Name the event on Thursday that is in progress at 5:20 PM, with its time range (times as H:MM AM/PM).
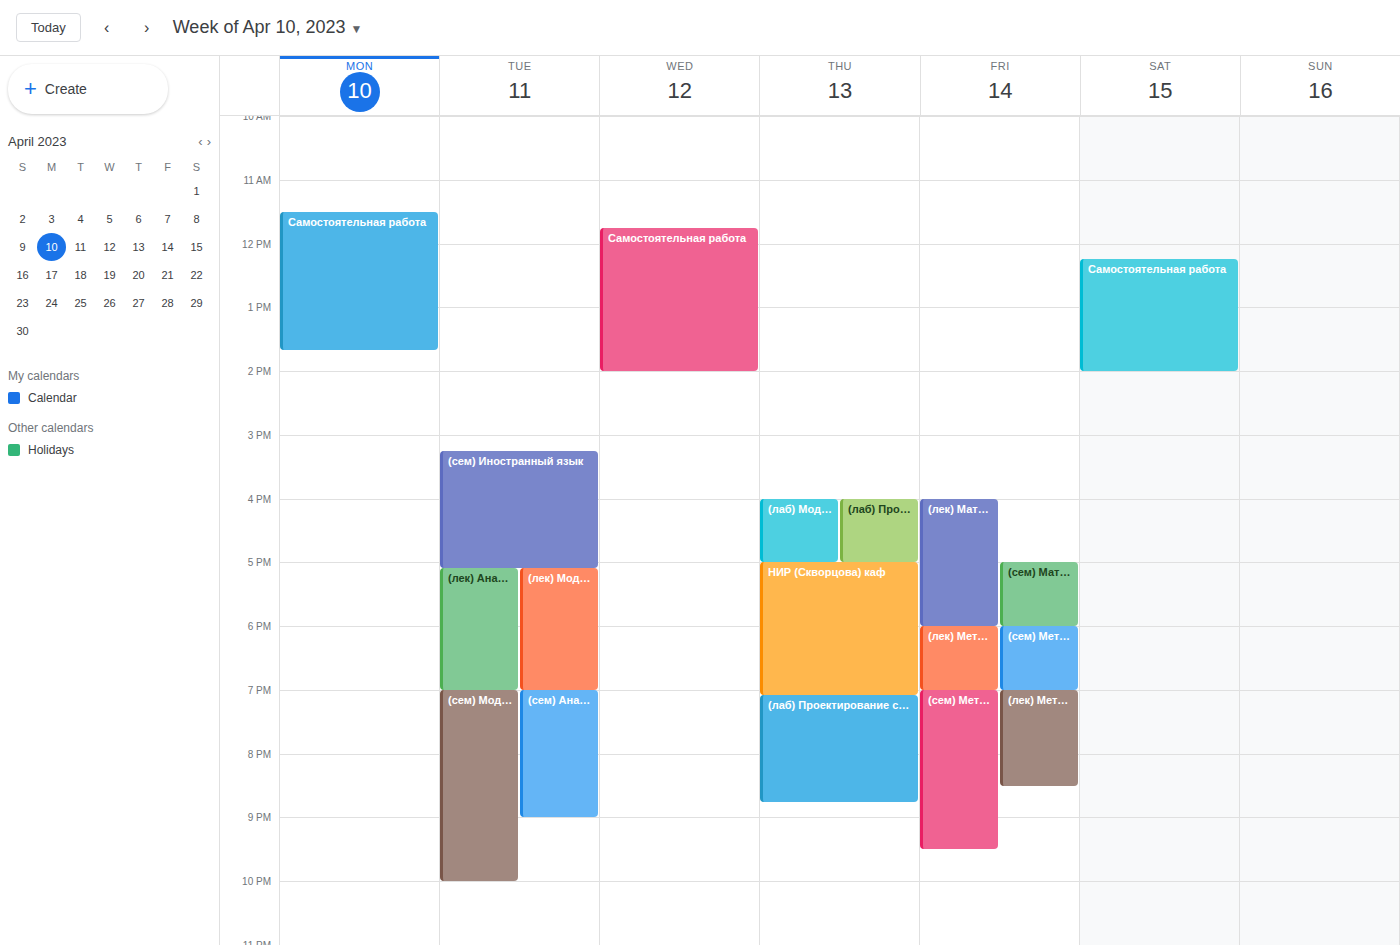
"НИР (Скворцова) каф", 5:00 PM to 7:05 PM